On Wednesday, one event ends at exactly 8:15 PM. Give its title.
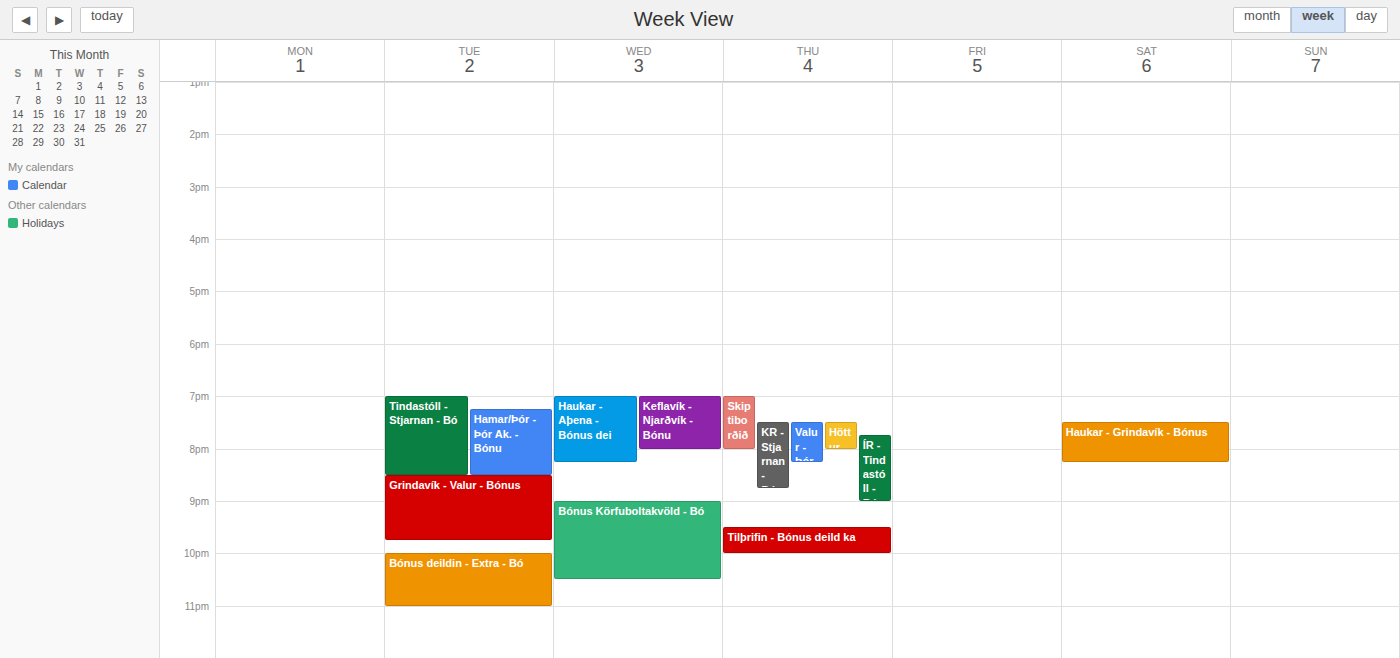
"Haukar - Aþena - Bónus dei"